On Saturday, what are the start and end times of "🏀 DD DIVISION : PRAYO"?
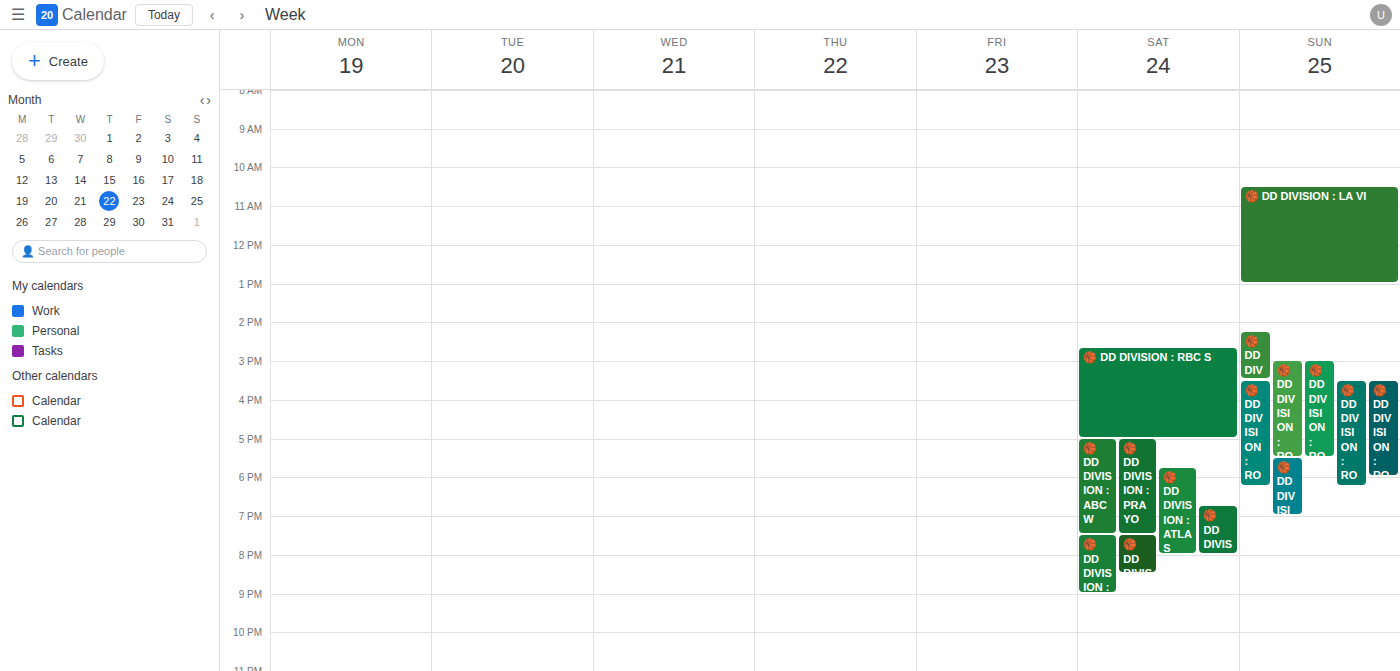
17:00 to 19:30